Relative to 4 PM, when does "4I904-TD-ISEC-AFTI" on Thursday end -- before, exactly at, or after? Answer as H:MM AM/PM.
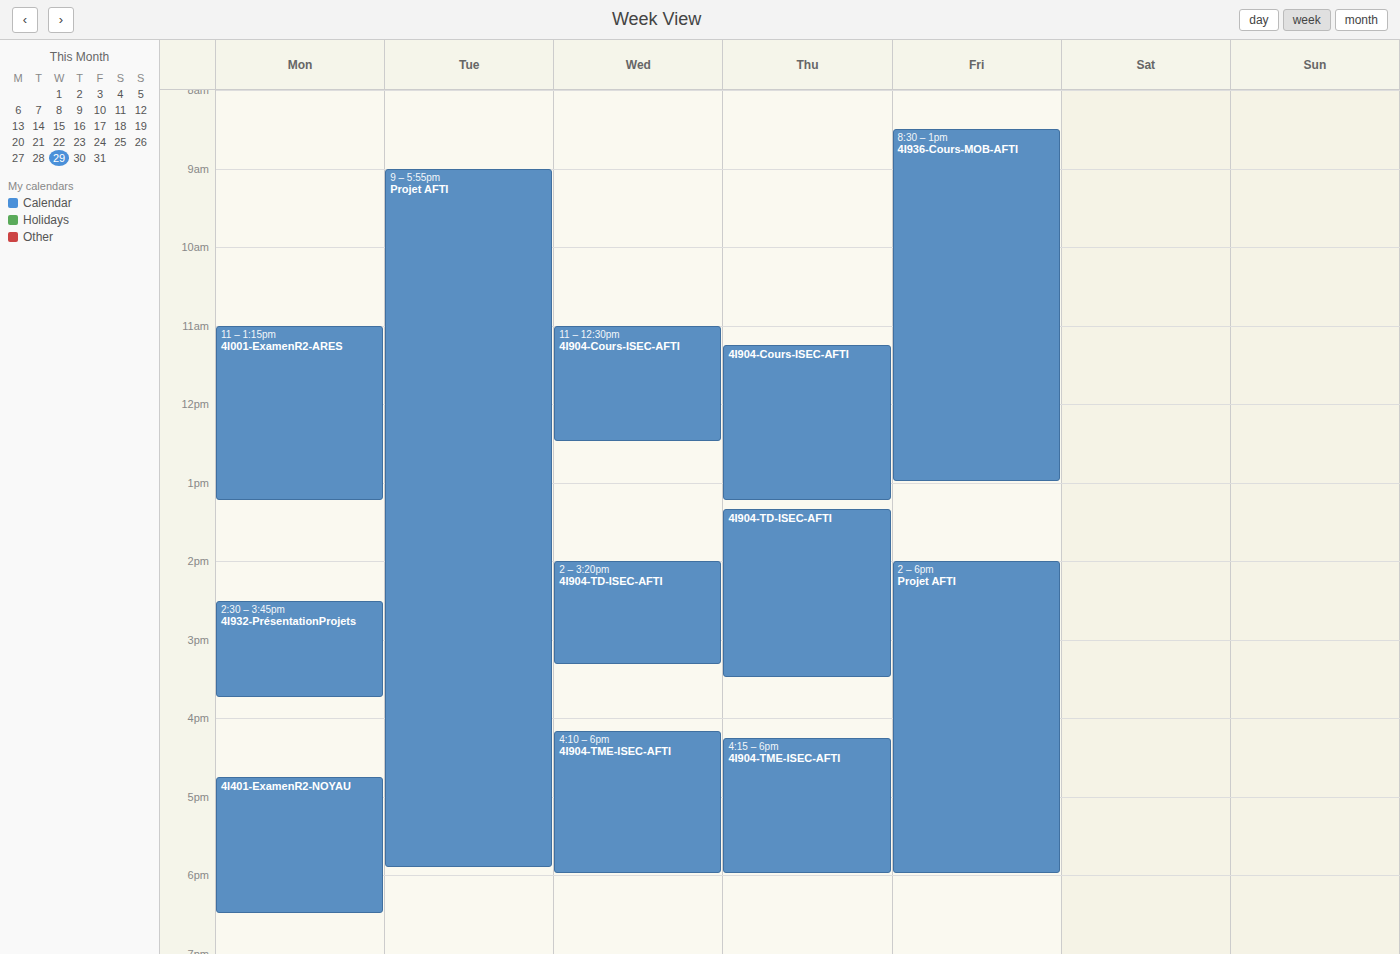
3:30 PM -- before 4 PM, 30 minutes above the 4 PM line.